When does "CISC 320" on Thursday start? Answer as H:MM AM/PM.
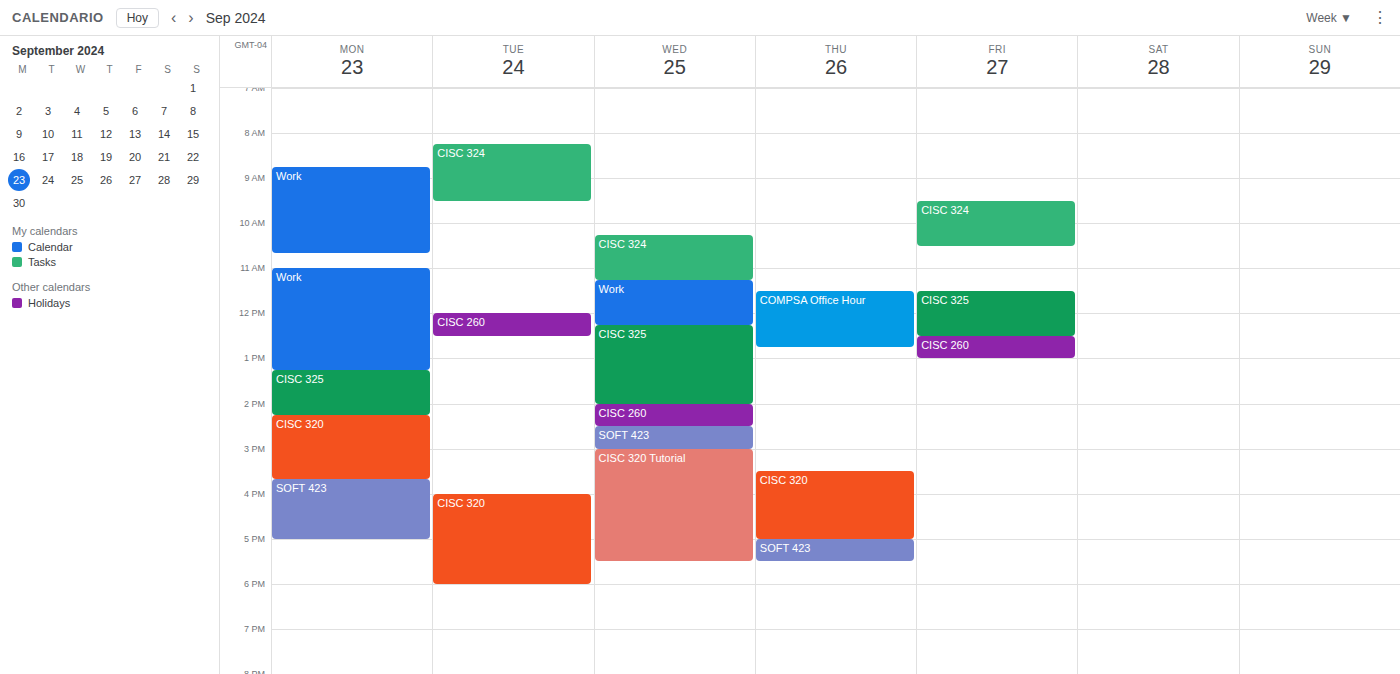
3:30 PM